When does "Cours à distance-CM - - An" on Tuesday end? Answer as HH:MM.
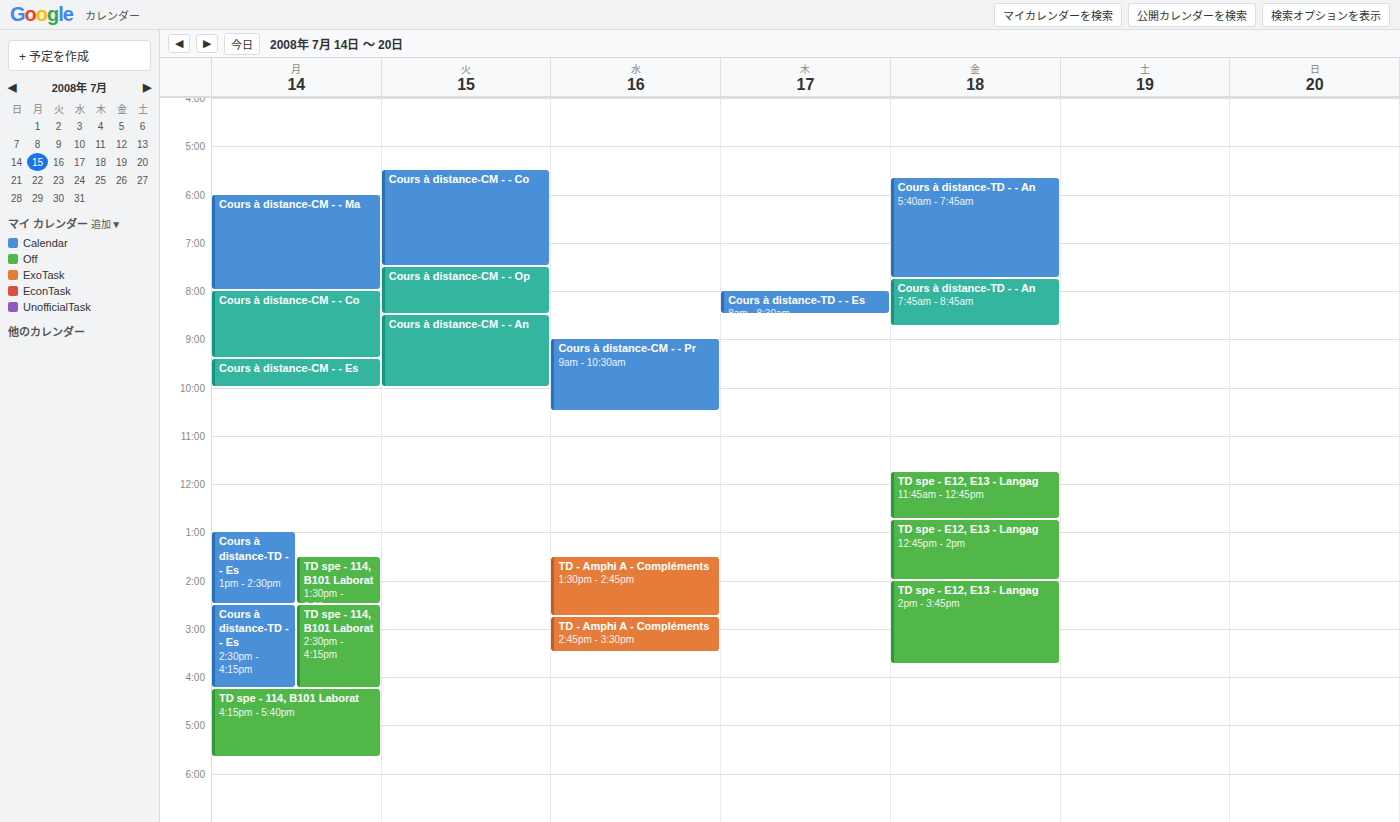
10:00